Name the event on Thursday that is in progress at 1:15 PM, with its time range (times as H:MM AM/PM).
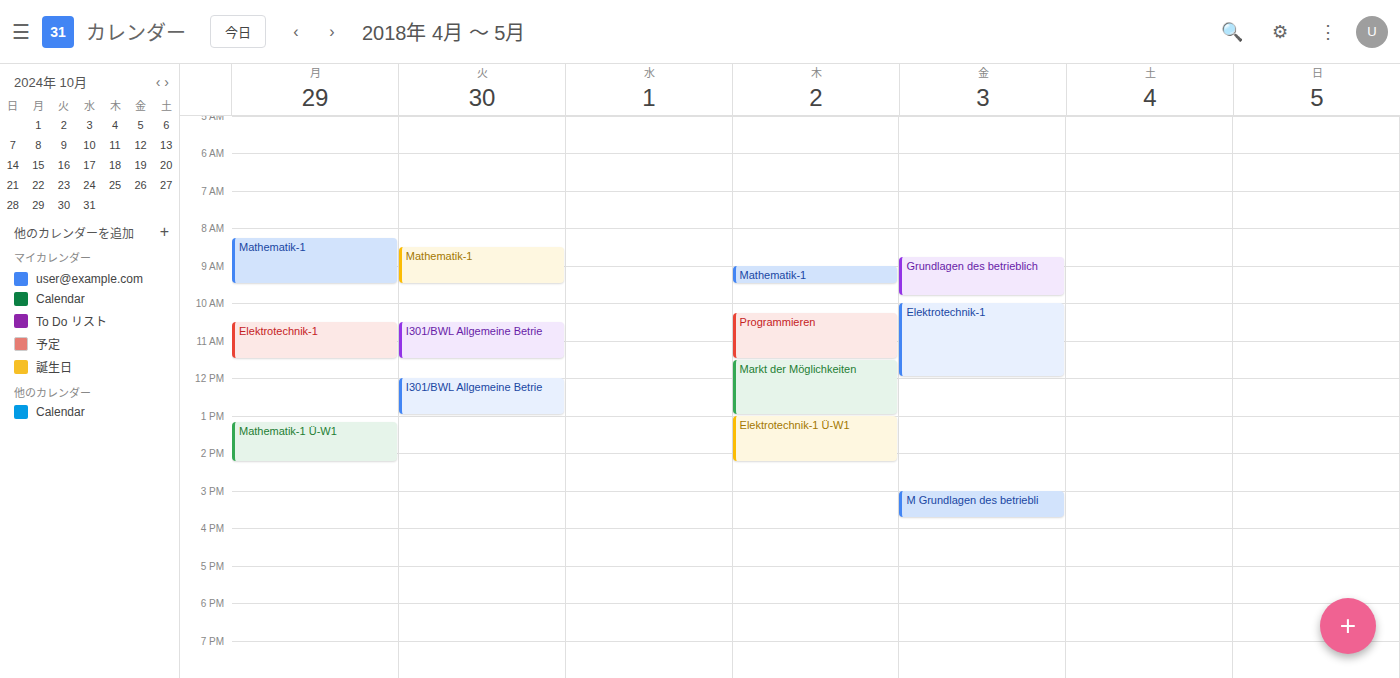
"Elektrotechnik-1 Ü-W1", 1:00 PM to 2:15 PM